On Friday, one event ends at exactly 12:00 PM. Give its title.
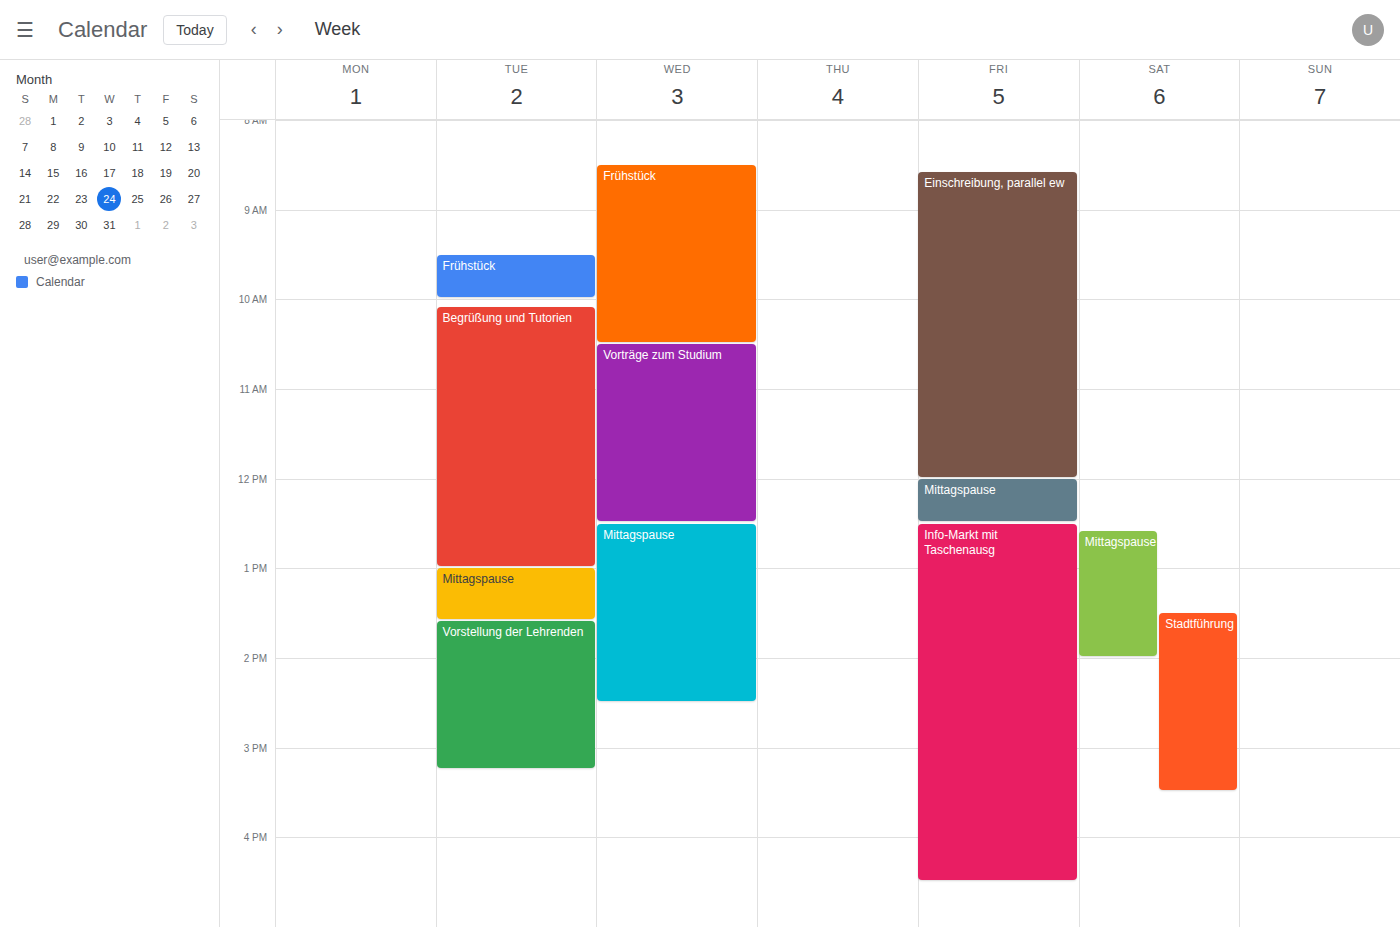
"Einschreibung, parallel ew"